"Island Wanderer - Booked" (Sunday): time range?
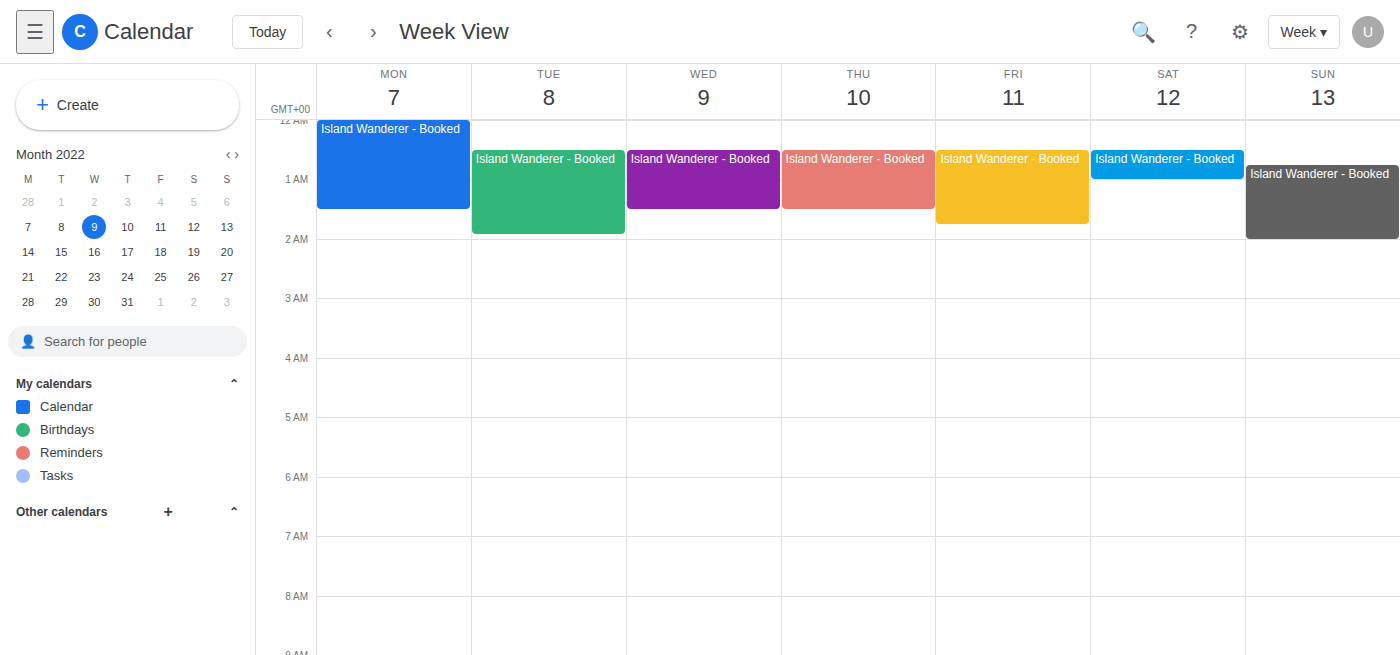
12:45 AM to 2:00 AM